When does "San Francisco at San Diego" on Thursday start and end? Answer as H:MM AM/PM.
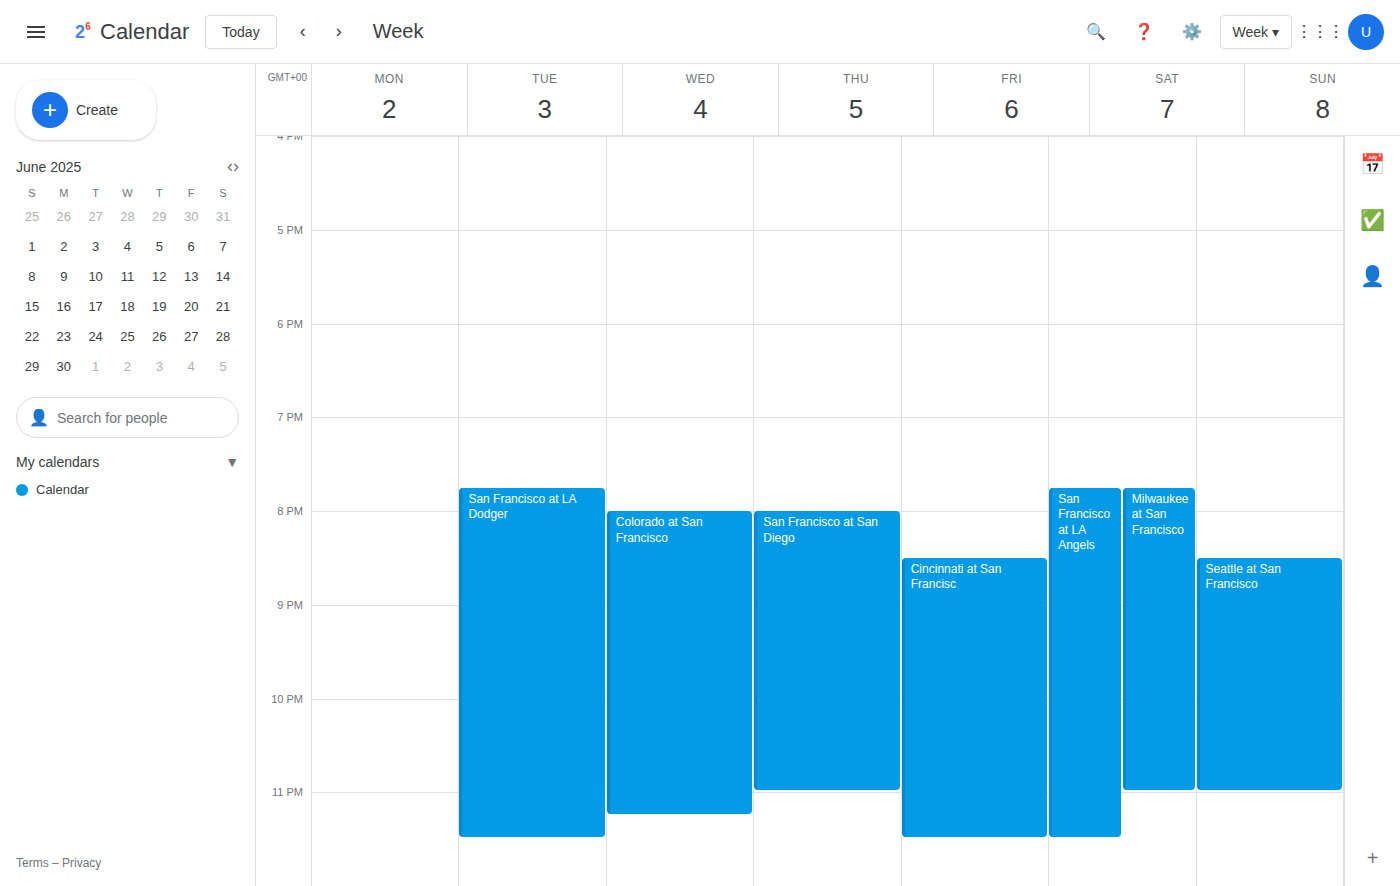
8:00 PM to 11:00 PM